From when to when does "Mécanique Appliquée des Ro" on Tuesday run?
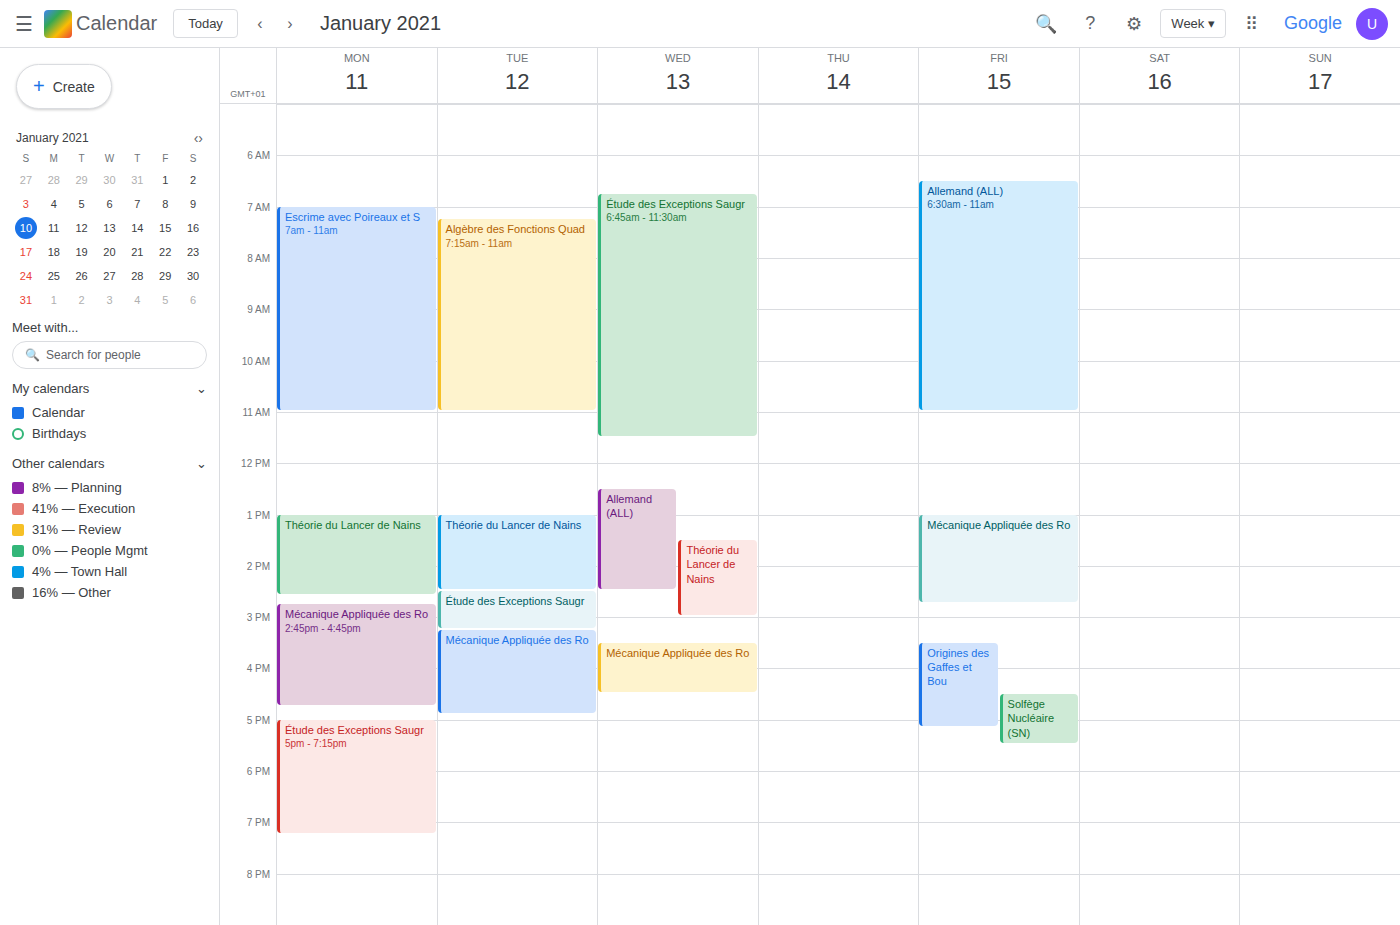
3:15 PM to 4:55 PM